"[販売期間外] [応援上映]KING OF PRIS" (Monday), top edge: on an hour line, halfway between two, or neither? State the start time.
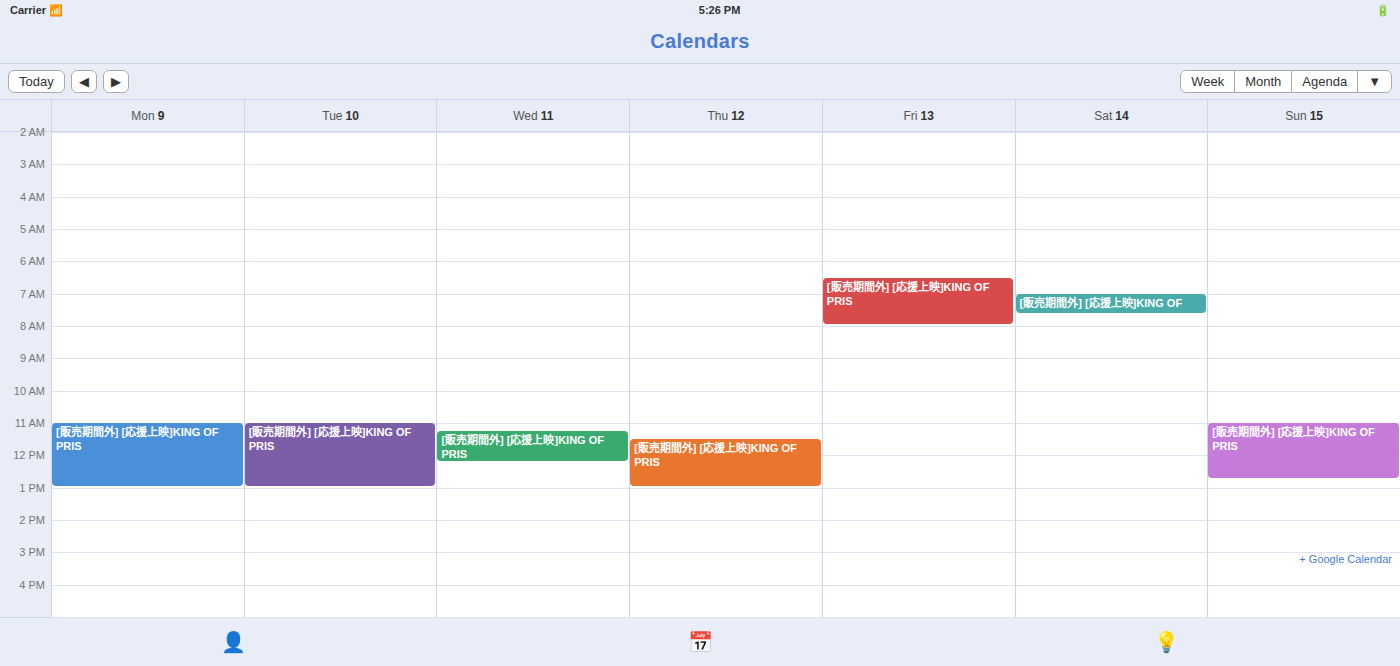
11:00 AM -- exactly on the 11 AM line.